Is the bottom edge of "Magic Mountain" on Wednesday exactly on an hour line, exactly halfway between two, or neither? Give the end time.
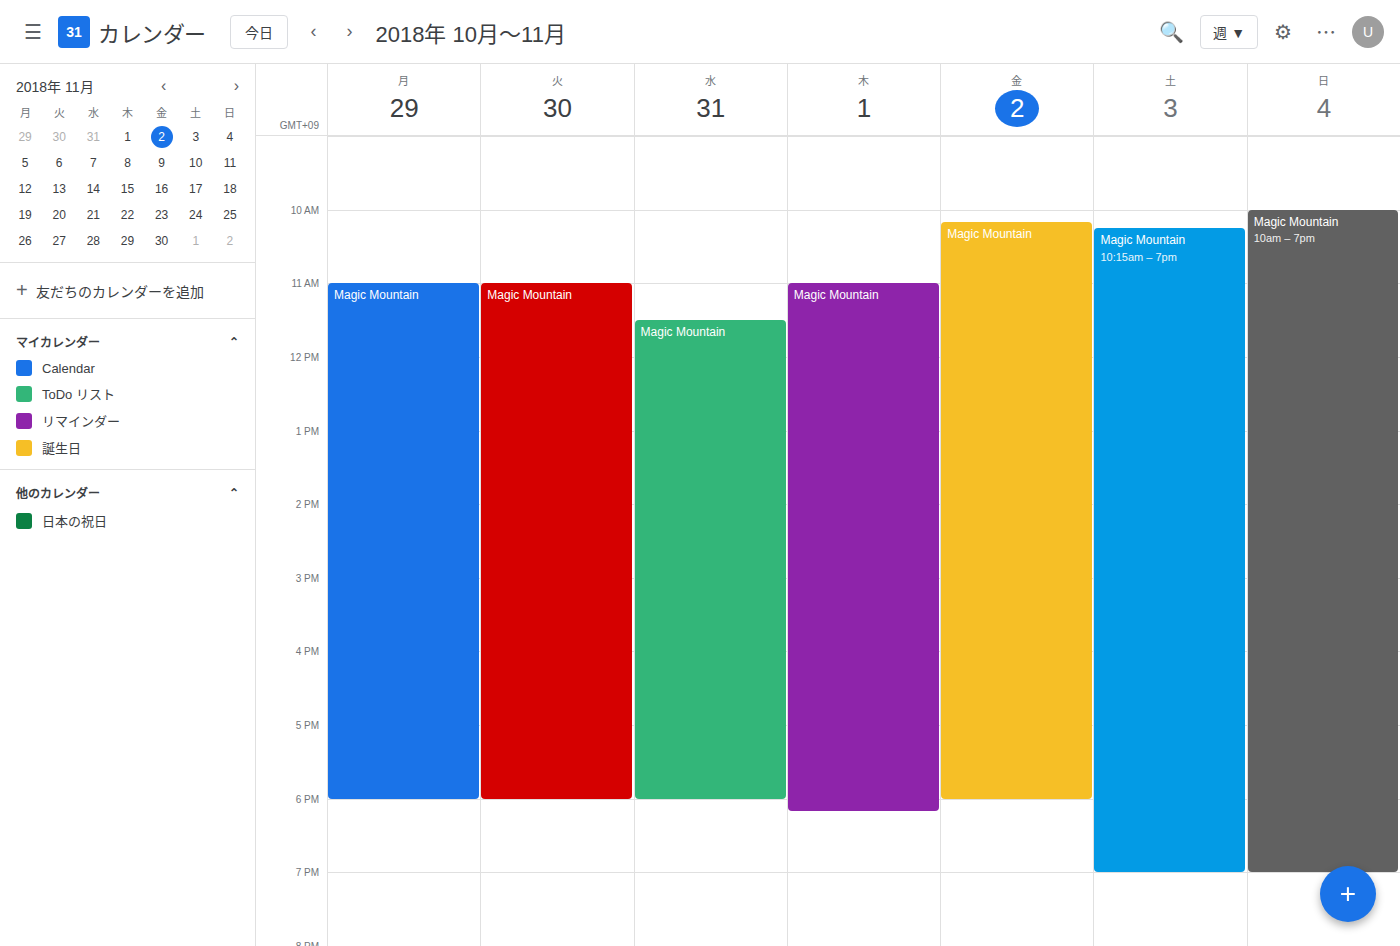
18:00 -- exactly on the 18:00 line.